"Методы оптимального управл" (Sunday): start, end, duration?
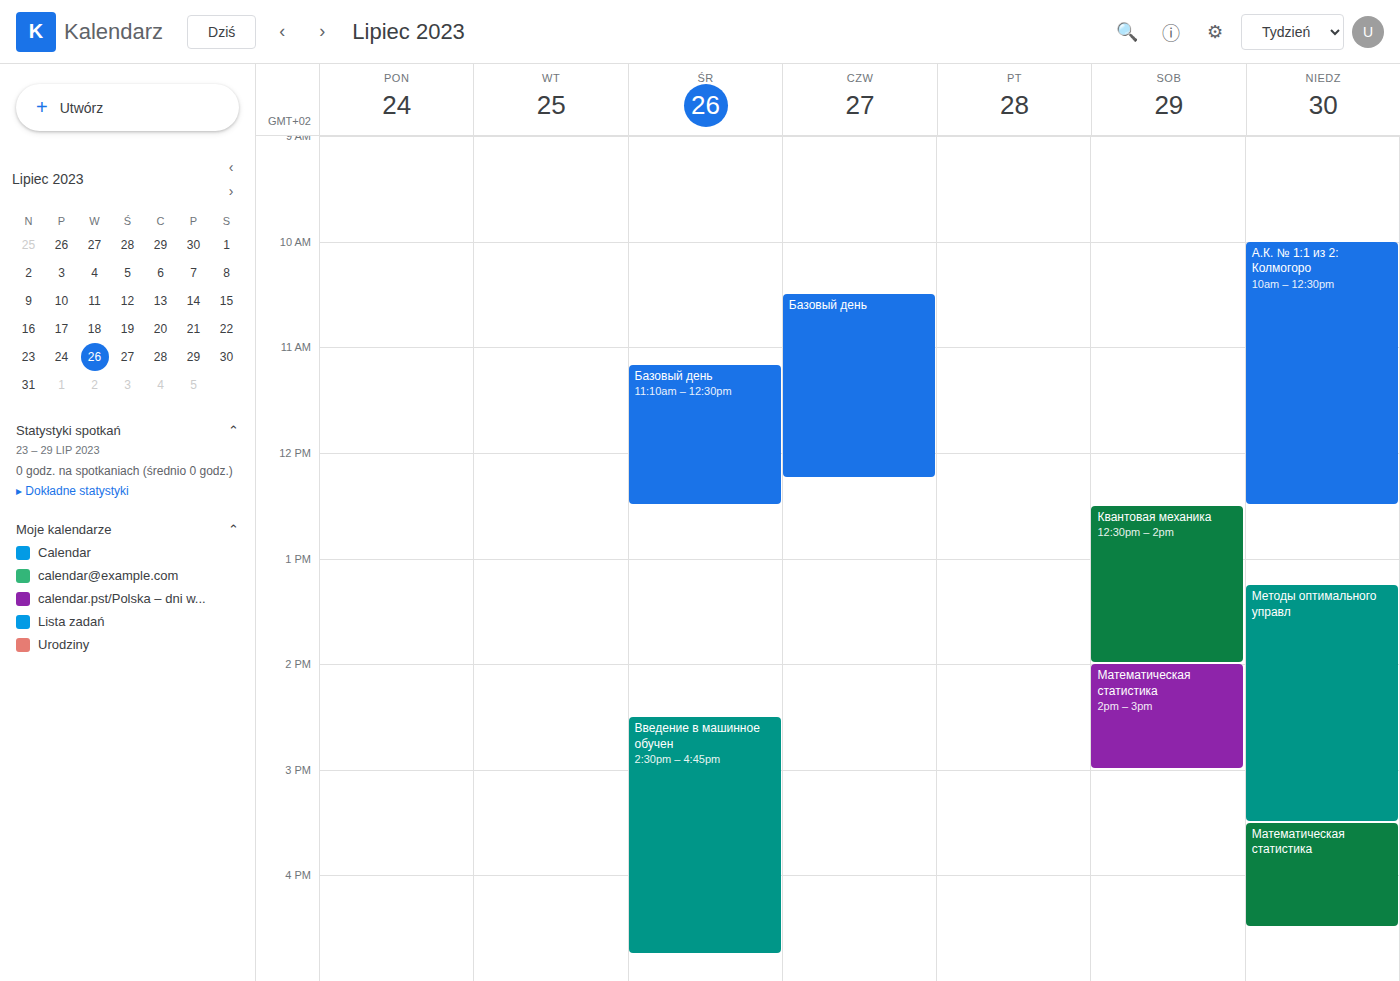
13:15 to 15:30, 2 hours 15 minutes